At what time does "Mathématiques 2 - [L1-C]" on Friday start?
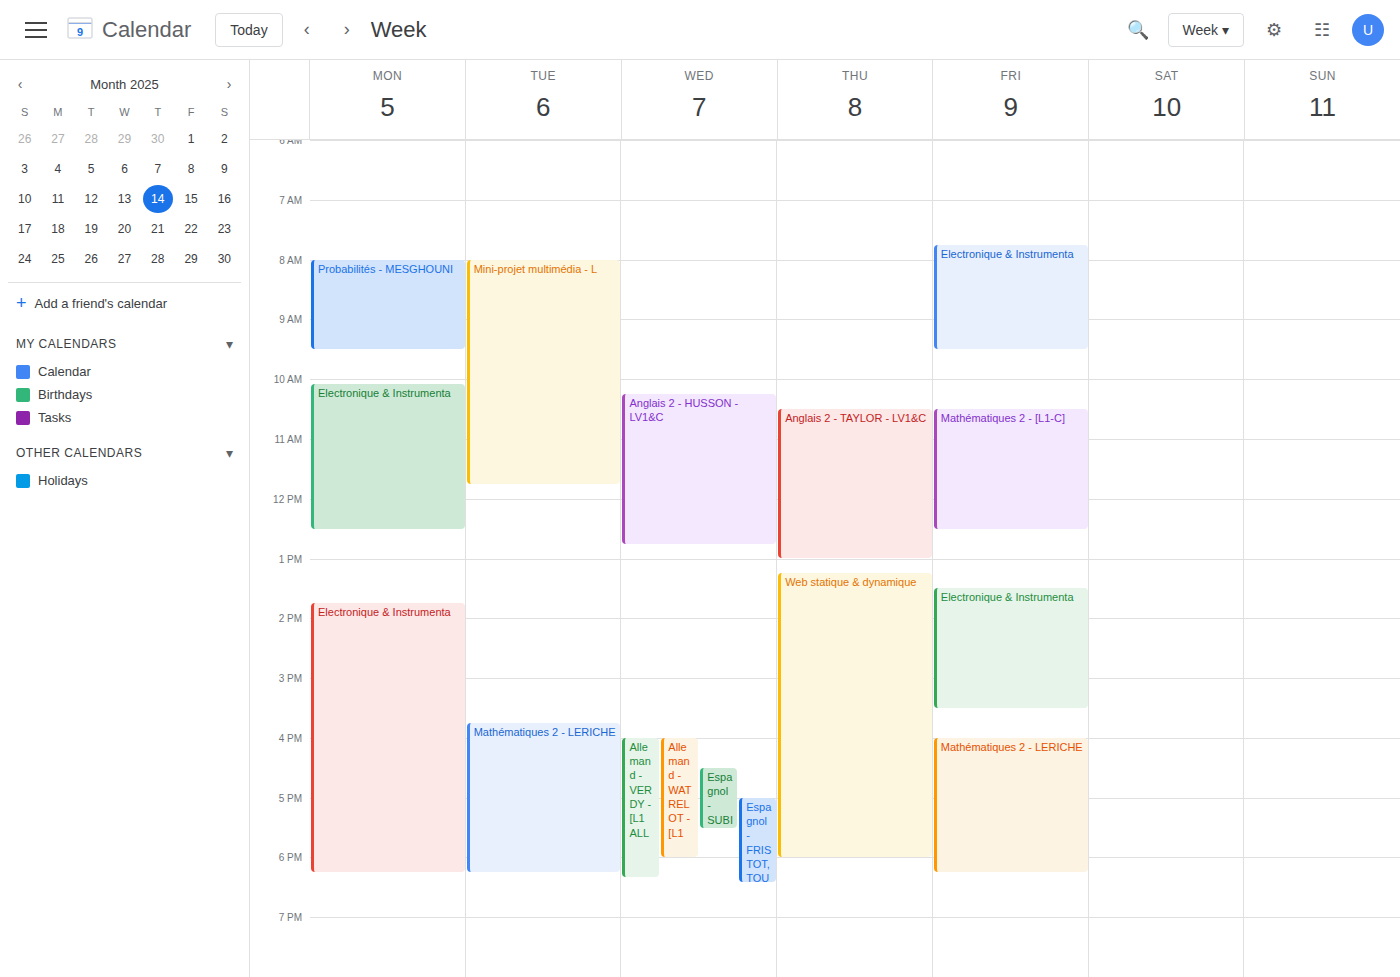
10:30 AM